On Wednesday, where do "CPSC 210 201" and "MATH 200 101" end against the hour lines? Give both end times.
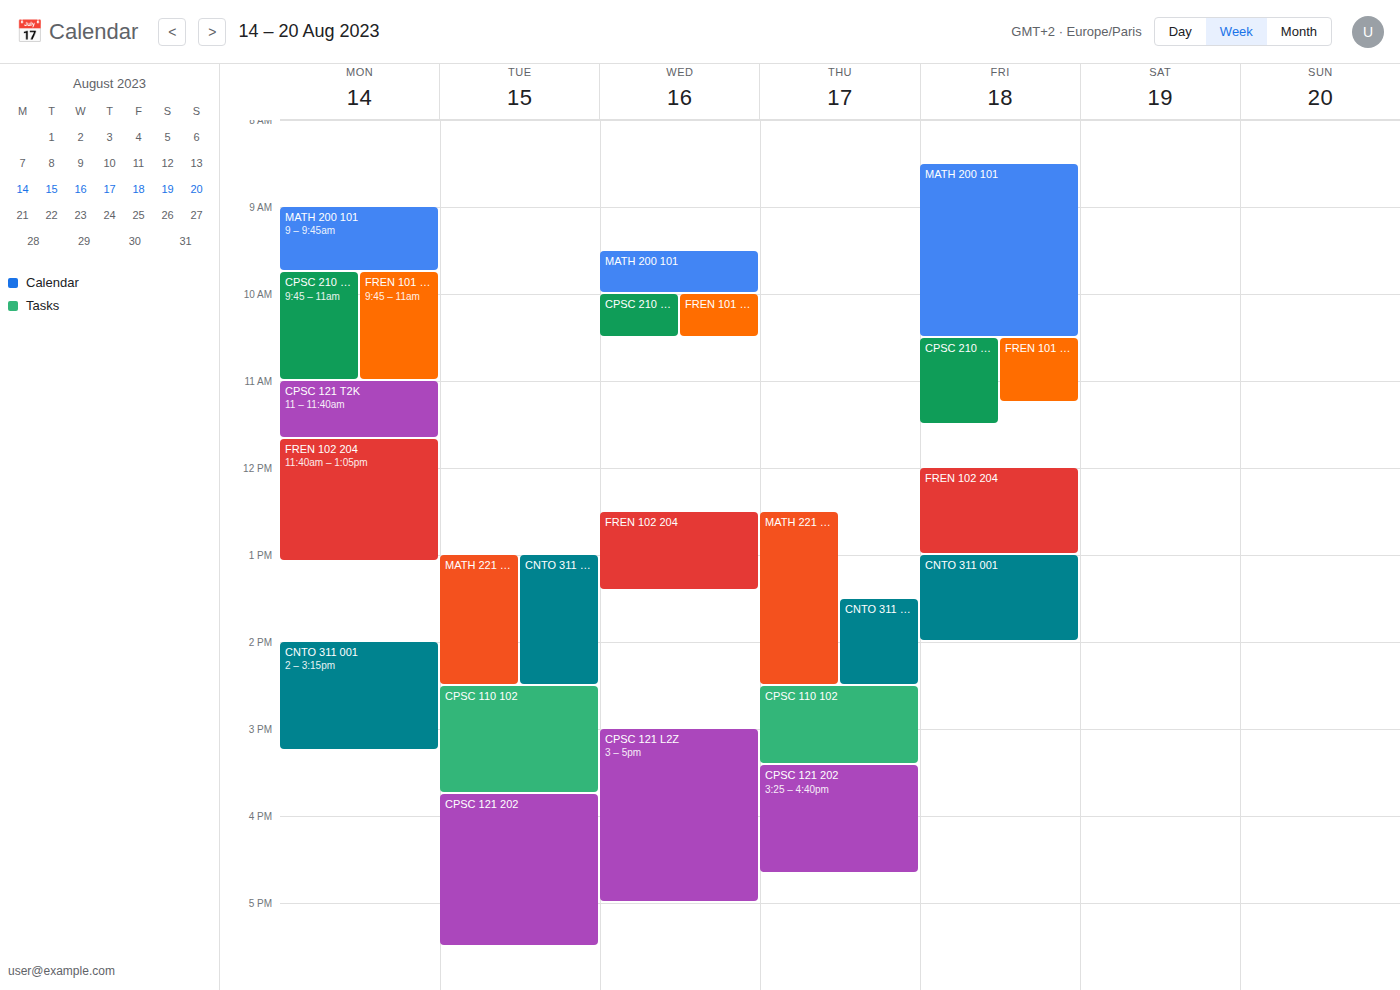
"CPSC 210 201": 10:30 AM, halfway between the 10 AM and 11 AM lines. "MATH 200 101": 10:00 AM, exactly on the 10 AM line.